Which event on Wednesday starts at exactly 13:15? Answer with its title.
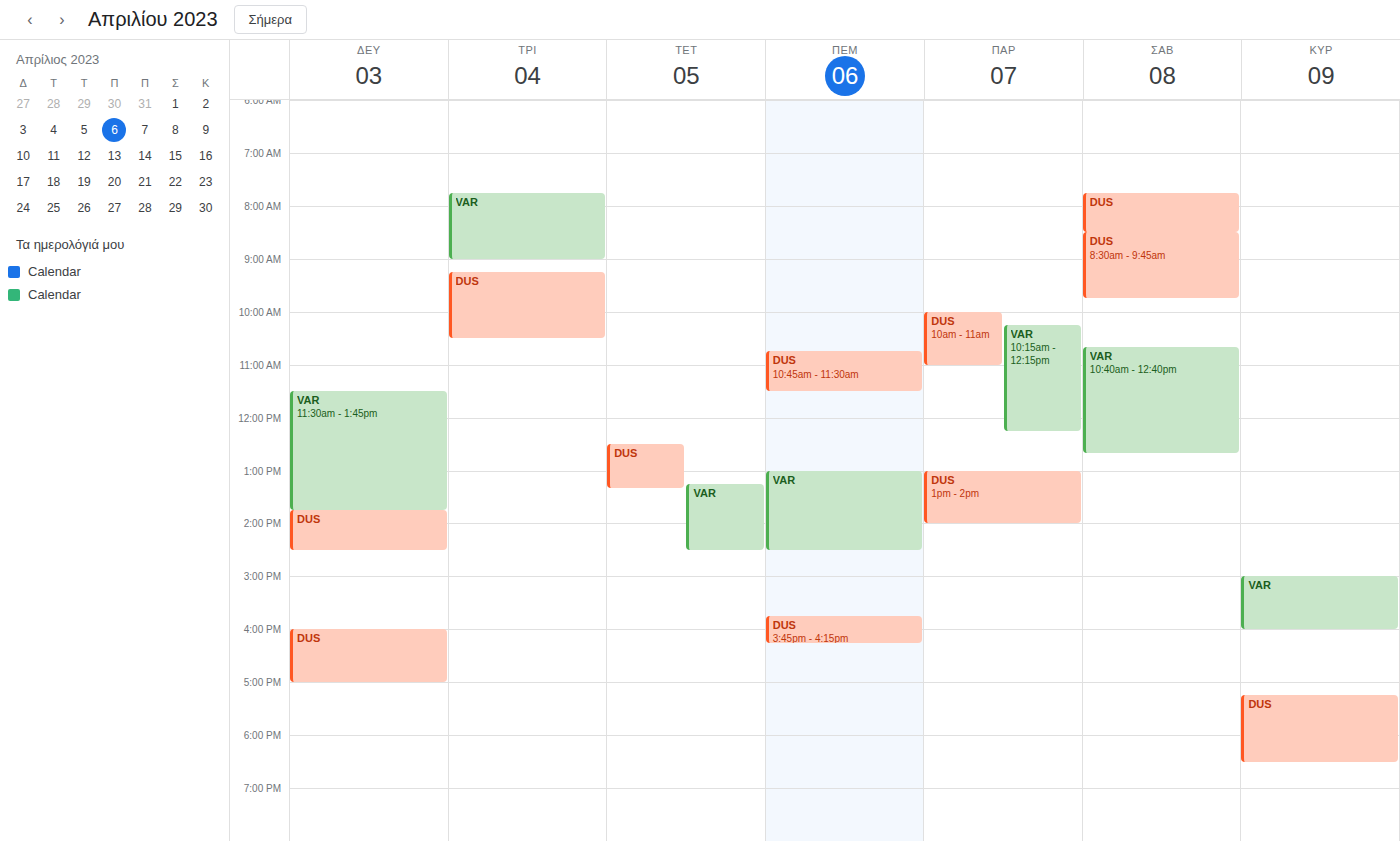
"VAR"